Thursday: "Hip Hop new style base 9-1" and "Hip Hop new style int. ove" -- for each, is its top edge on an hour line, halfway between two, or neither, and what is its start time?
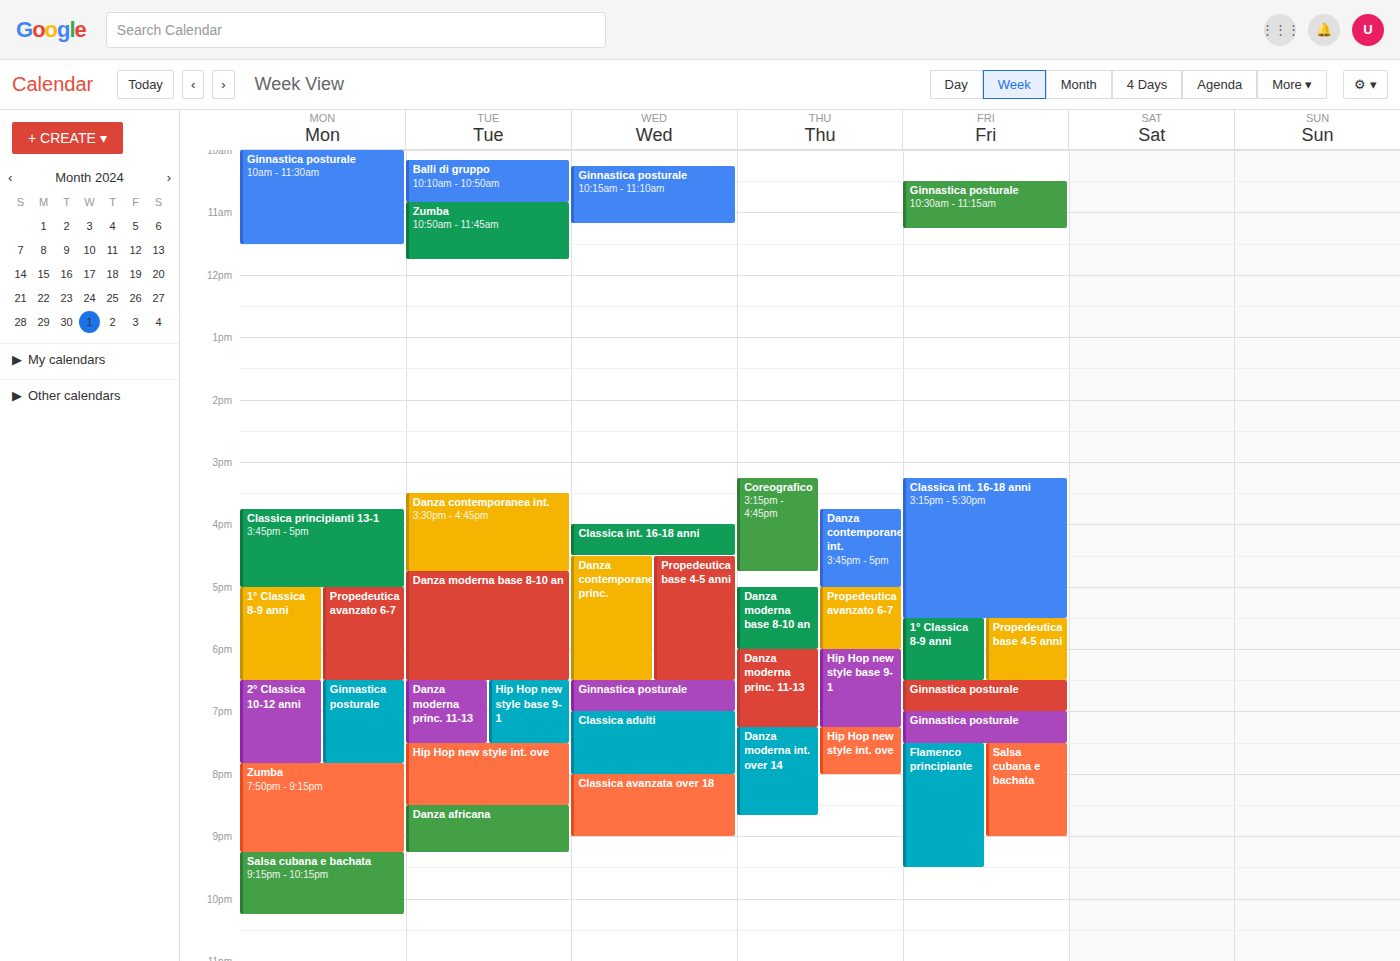
"Hip Hop new style base 9-1": 6:00 PM, exactly on the 6 PM line. "Hip Hop new style int. ove": 7:15 PM, neither: a quarter of the way from the 7 PM line to the 8 PM line.